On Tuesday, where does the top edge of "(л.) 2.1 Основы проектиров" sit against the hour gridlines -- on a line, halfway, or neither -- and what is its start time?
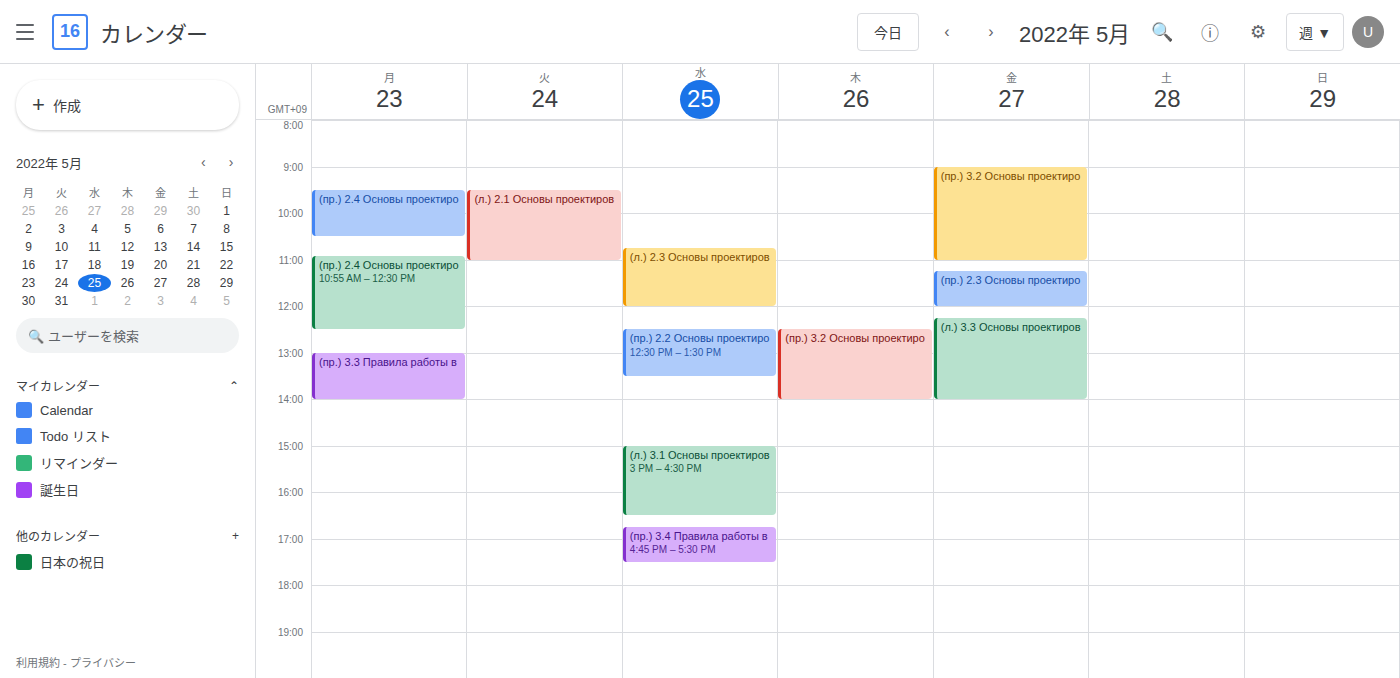
9:30 AM -- halfway between the 9 AM and 10 AM lines.